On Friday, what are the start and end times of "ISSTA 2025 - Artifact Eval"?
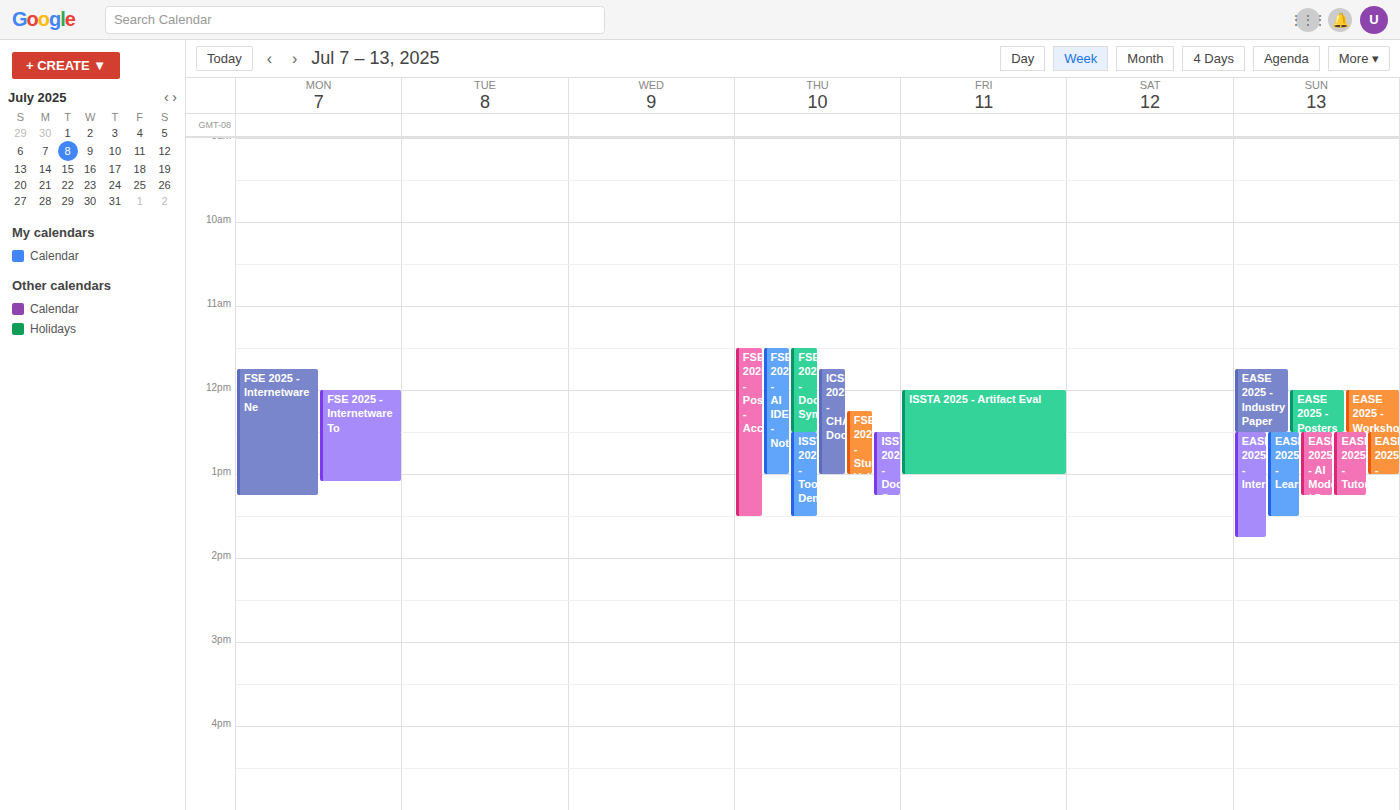
12:00 PM to 1:00 PM